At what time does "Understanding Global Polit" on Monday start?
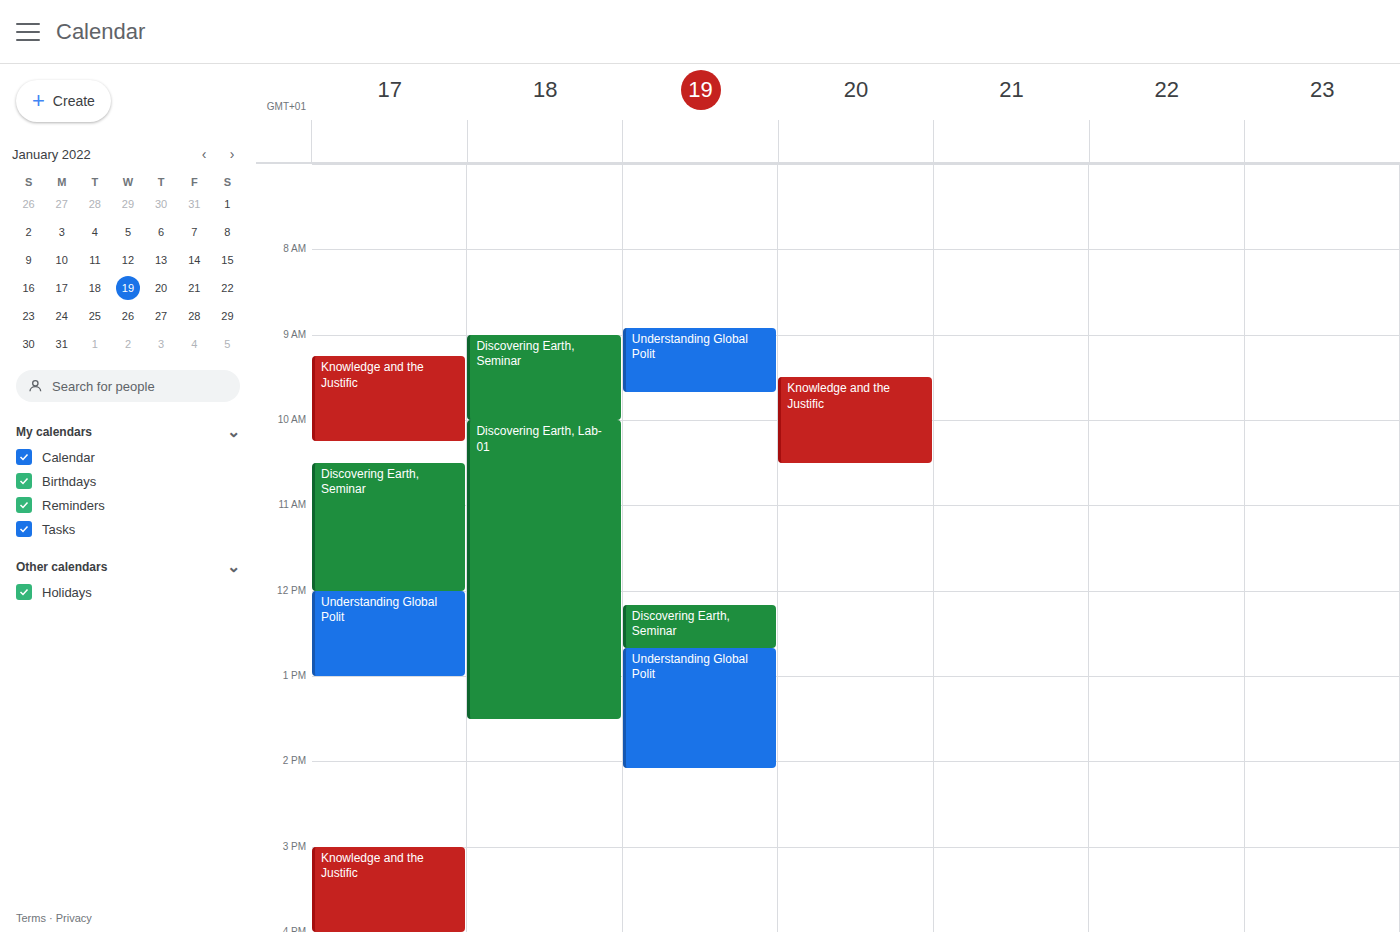
12:00